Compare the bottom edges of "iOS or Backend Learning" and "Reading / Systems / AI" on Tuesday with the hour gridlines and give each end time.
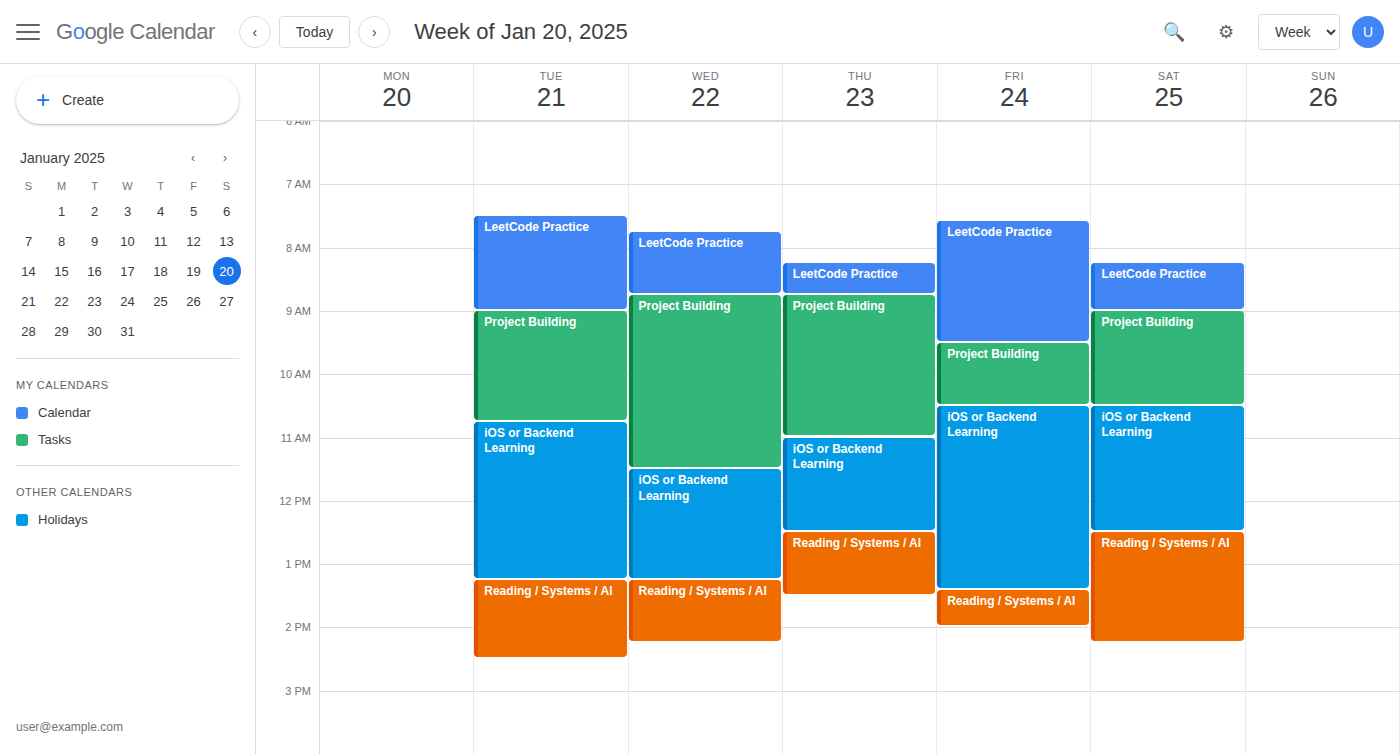
"iOS or Backend Learning": 13:15, neither: a quarter of the way from the 13:00 line to the 14:00 line. "Reading / Systems / AI": 14:30, halfway between the 14:00 and 15:00 lines.